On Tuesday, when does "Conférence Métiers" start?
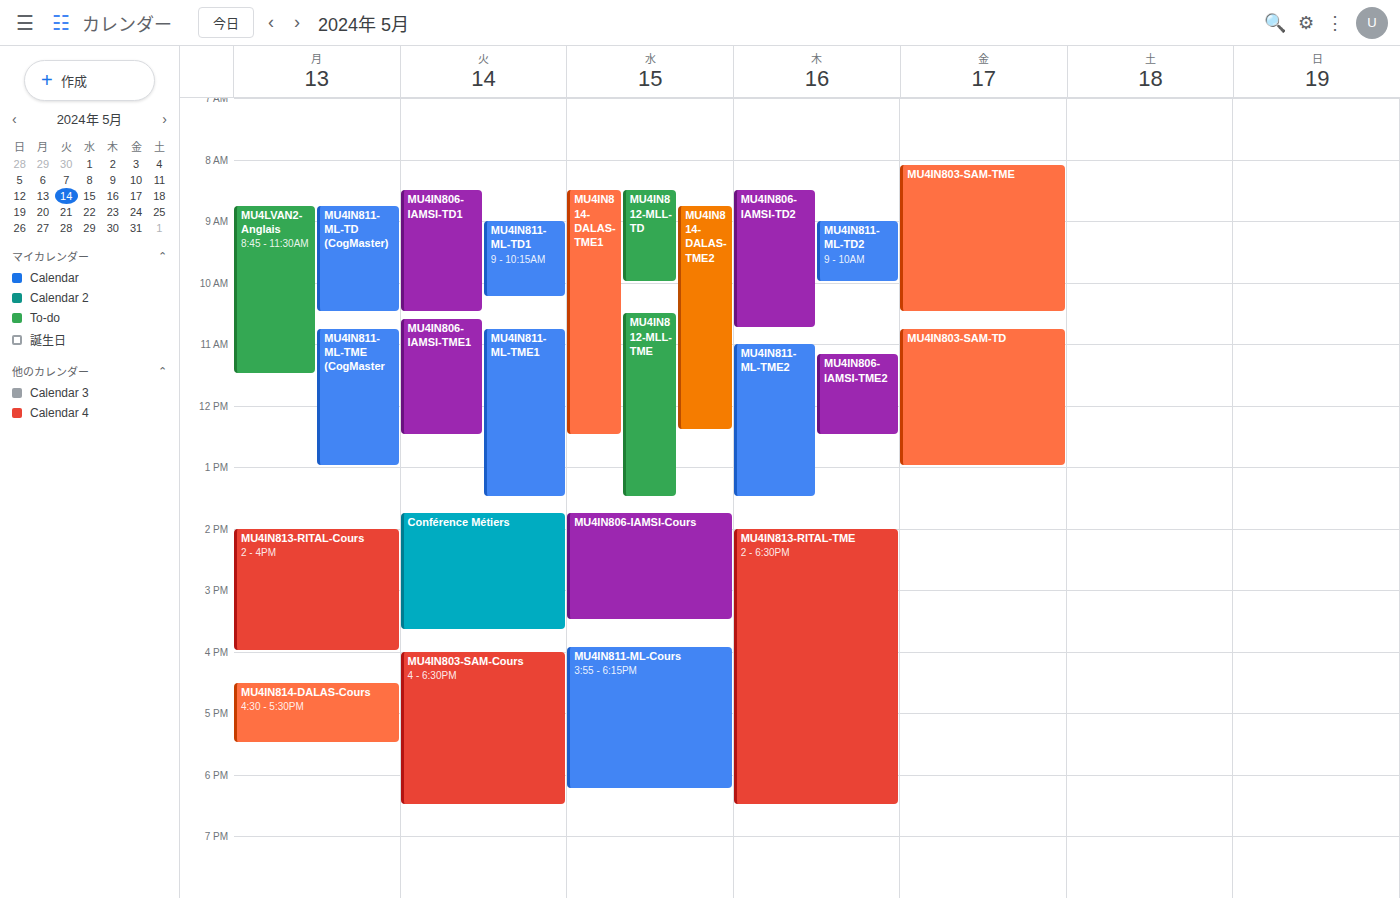
1:45 PM